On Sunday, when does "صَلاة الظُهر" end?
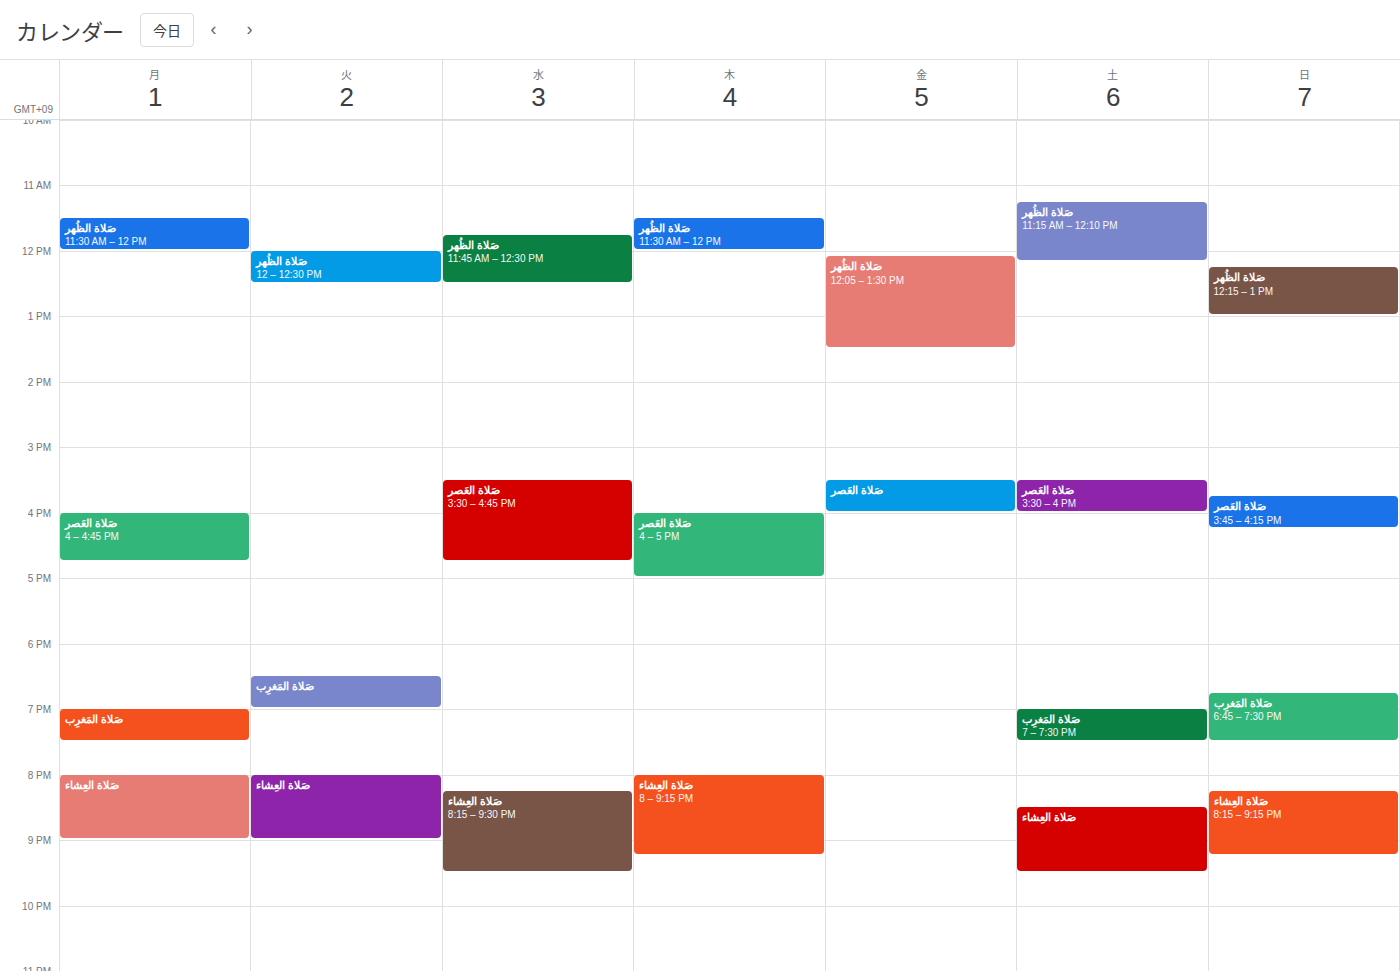
1:00 PM